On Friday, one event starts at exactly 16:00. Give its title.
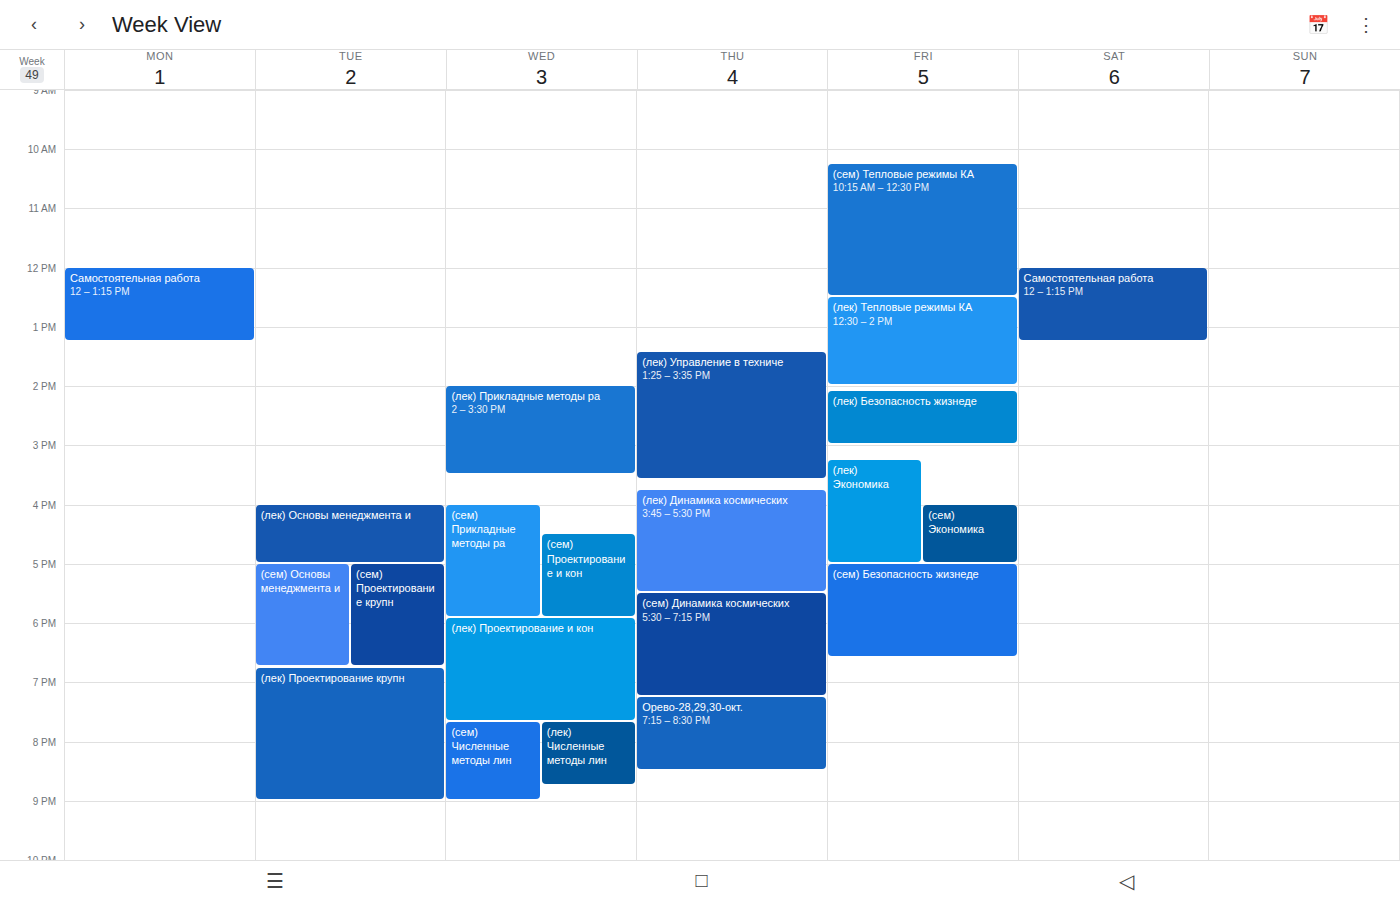
"(сем) Экономика"